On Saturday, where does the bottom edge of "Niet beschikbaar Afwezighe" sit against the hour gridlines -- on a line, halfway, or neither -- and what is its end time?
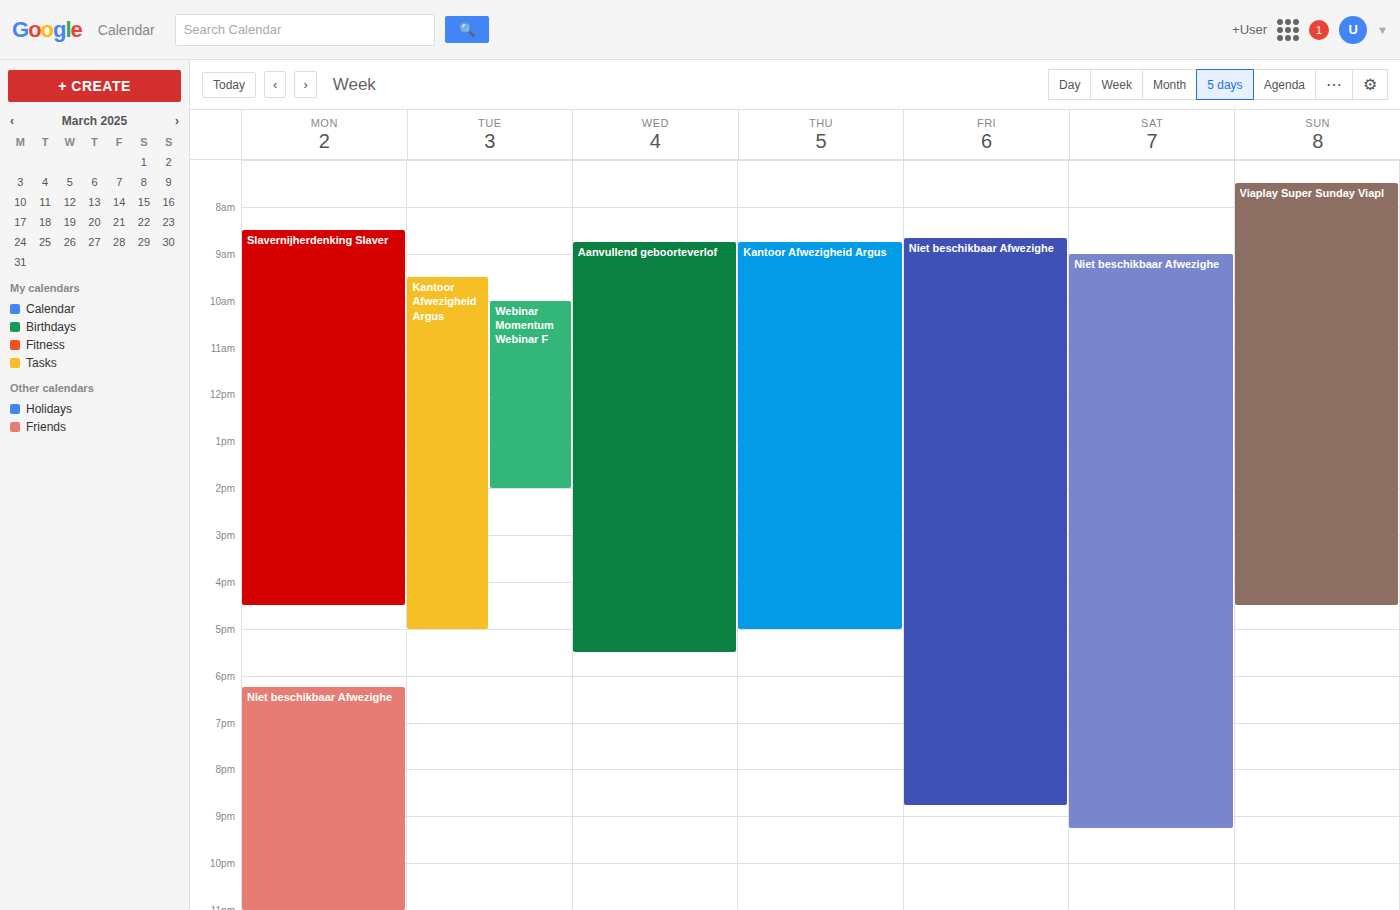
9:15 PM -- neither: a quarter of the way from the 9 PM line to the 10 PM line.